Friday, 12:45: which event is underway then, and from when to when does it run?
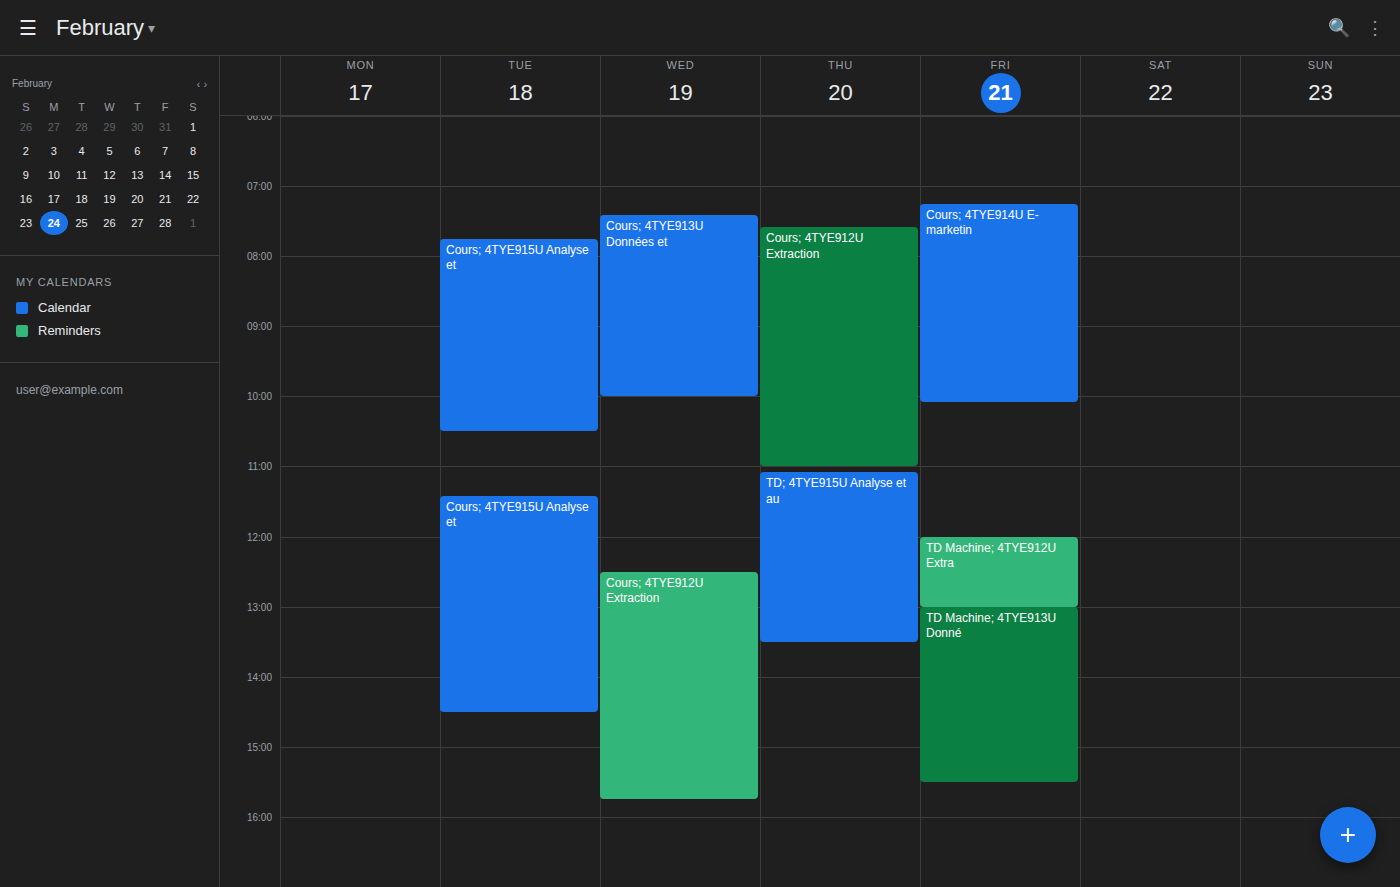
"TD Machine; 4TYE912U Extra", 12:00 to 13:00